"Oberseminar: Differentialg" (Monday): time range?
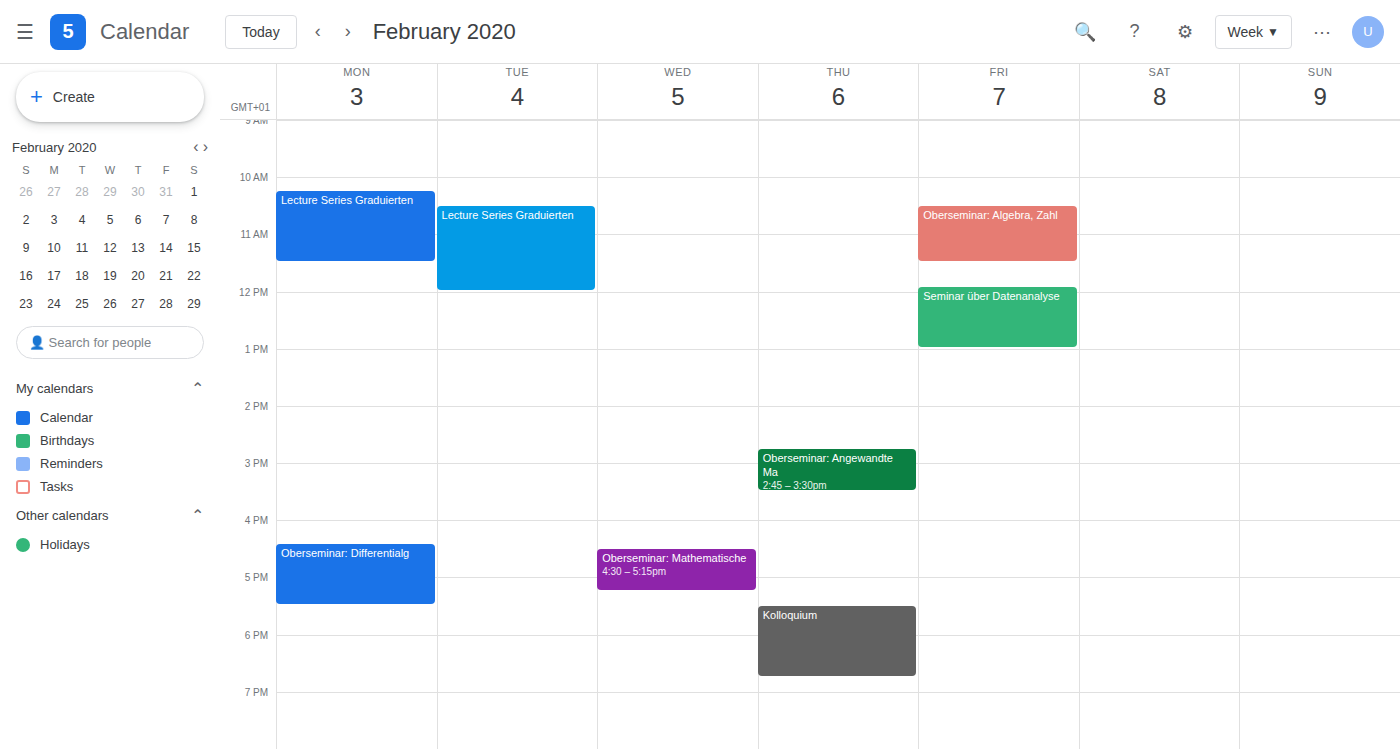
4:25 PM to 5:30 PM